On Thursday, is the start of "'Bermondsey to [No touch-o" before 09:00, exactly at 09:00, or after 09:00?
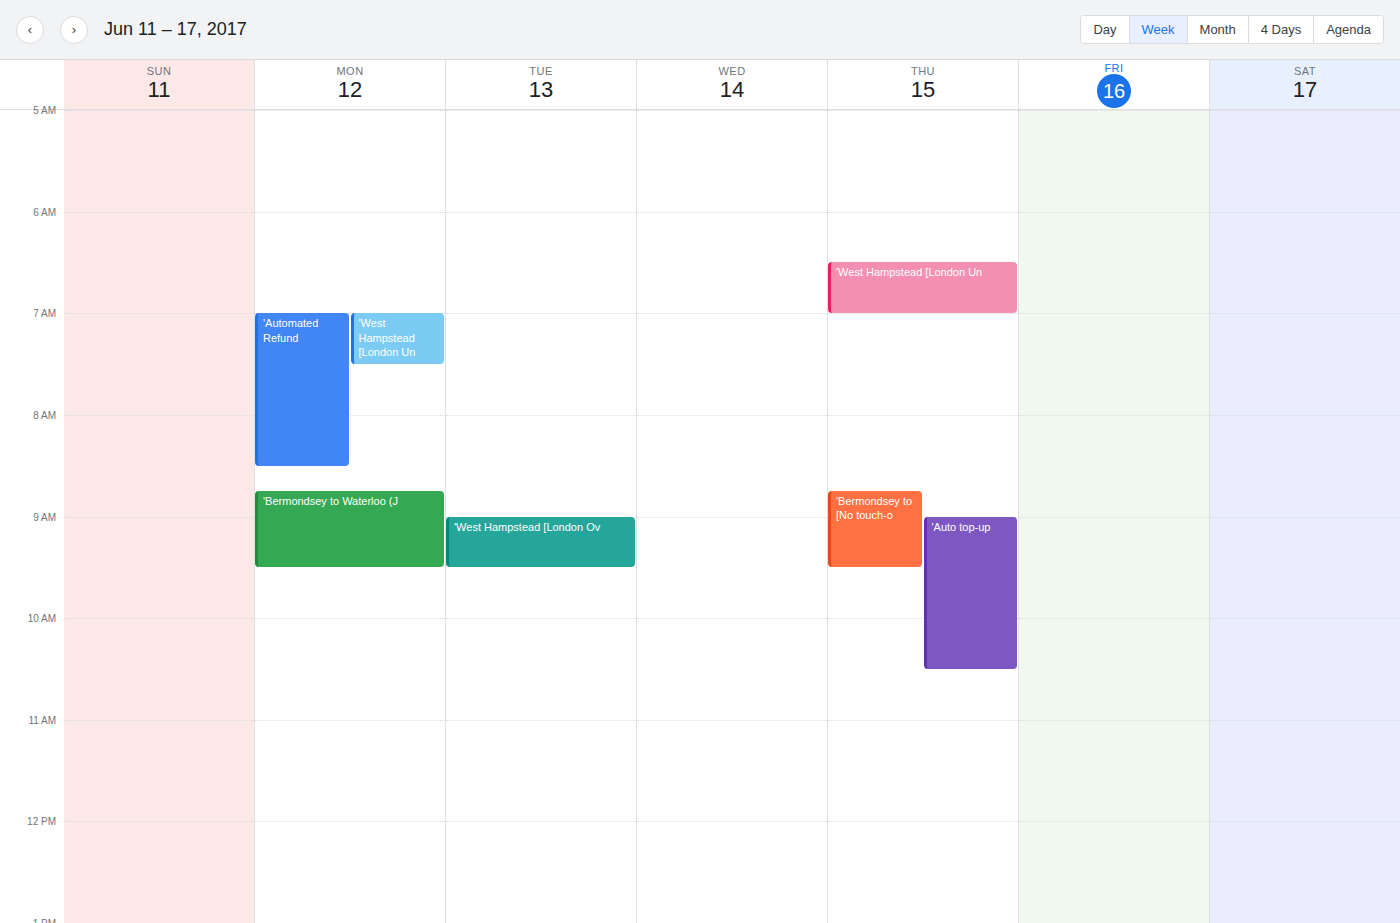
08:45 -- before 09:00, 15 minutes above the 09:00 line.